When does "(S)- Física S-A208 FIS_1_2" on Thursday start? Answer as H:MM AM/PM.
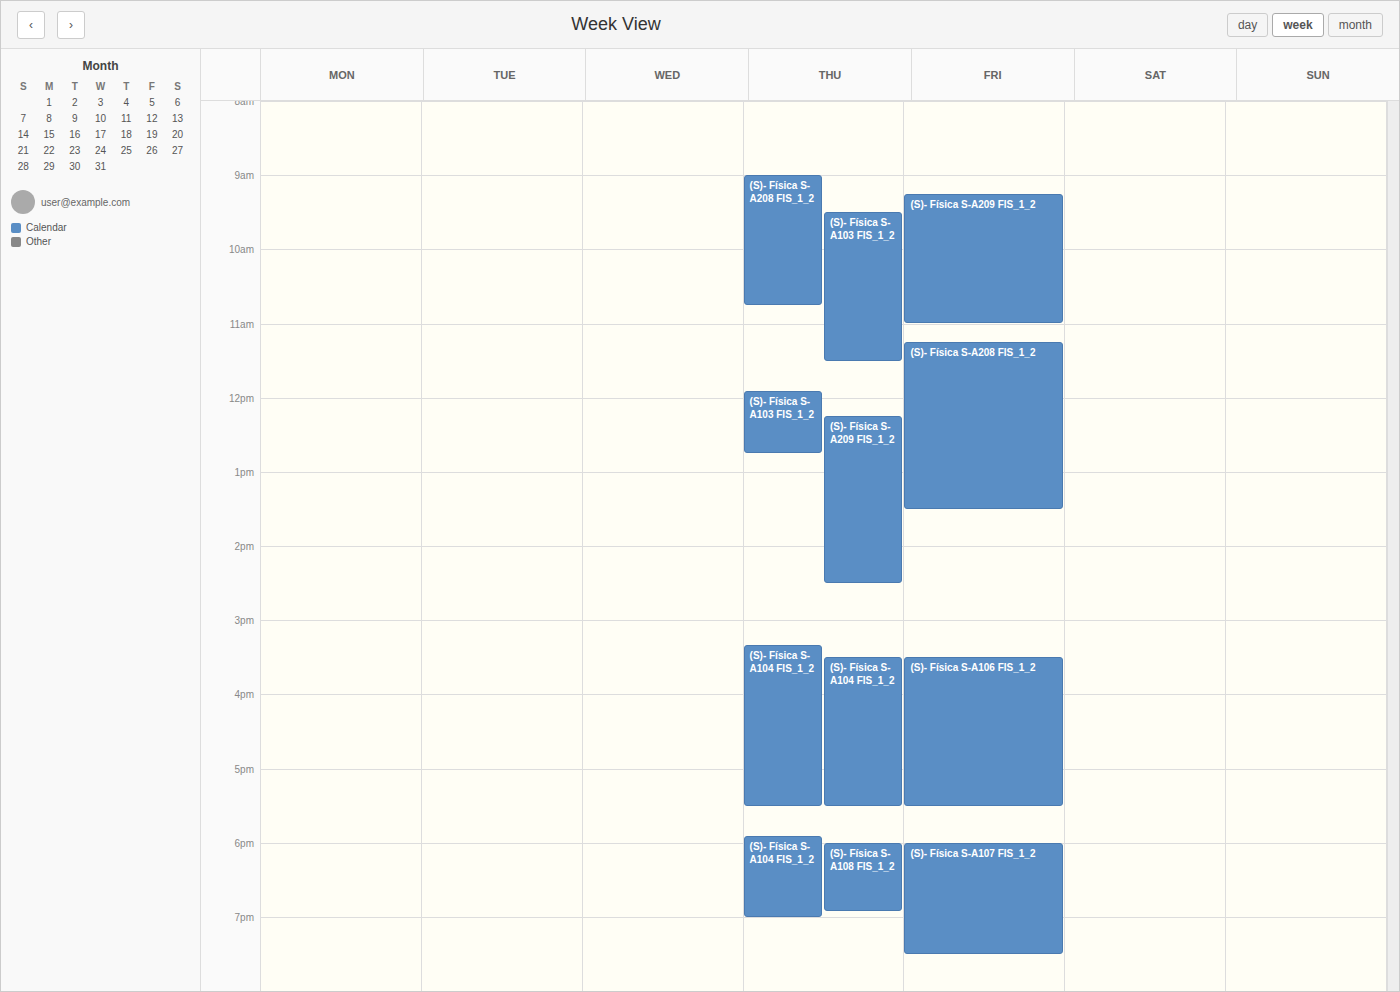
9:00 AM